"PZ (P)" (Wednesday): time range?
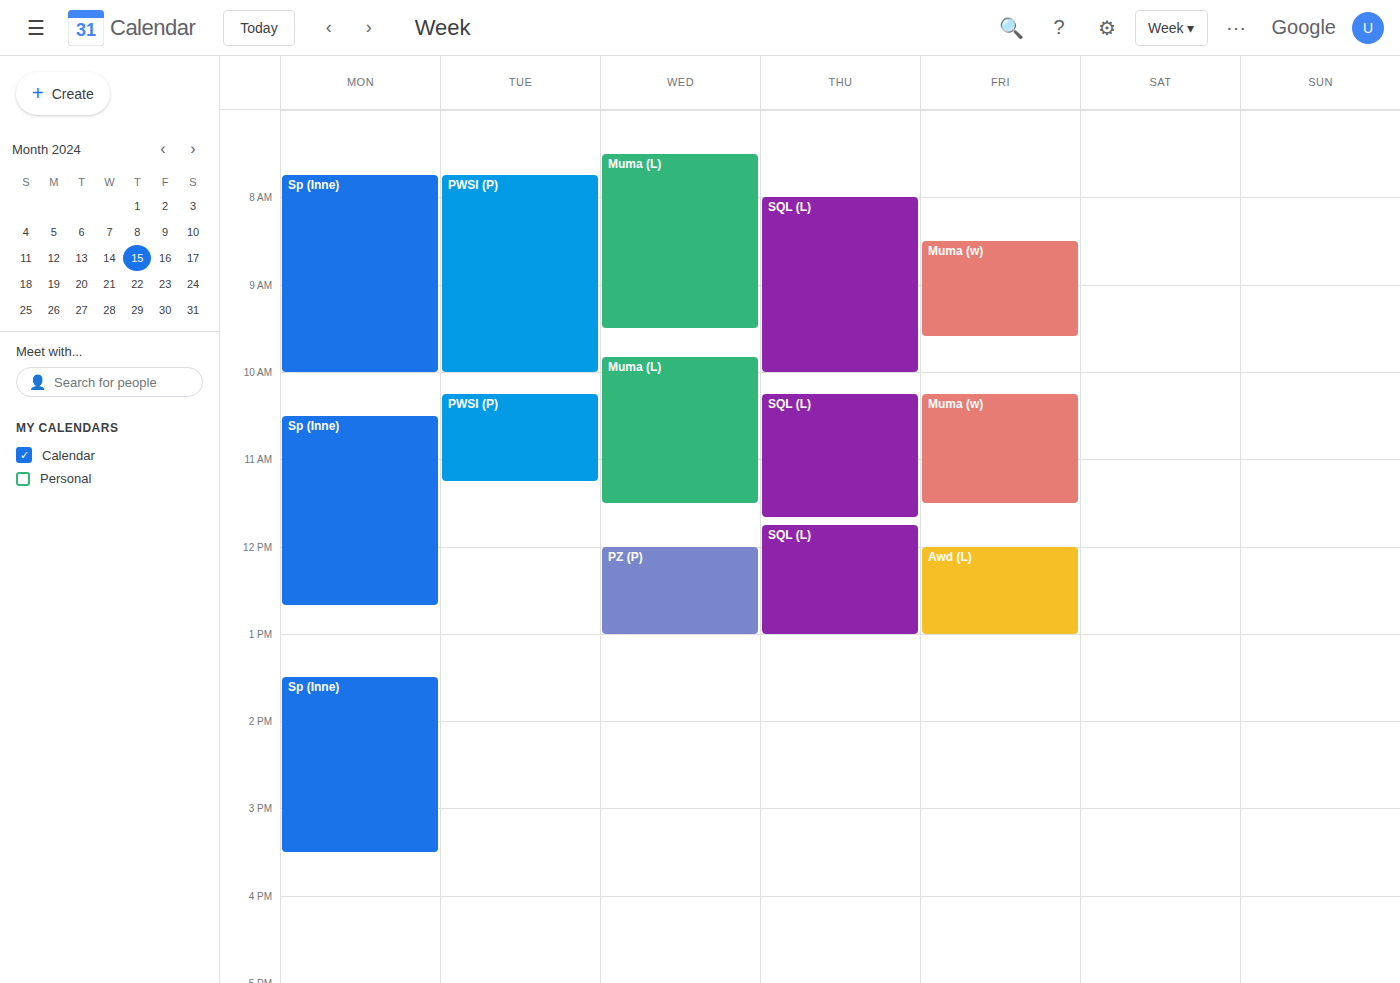
12:00 PM to 1:00 PM